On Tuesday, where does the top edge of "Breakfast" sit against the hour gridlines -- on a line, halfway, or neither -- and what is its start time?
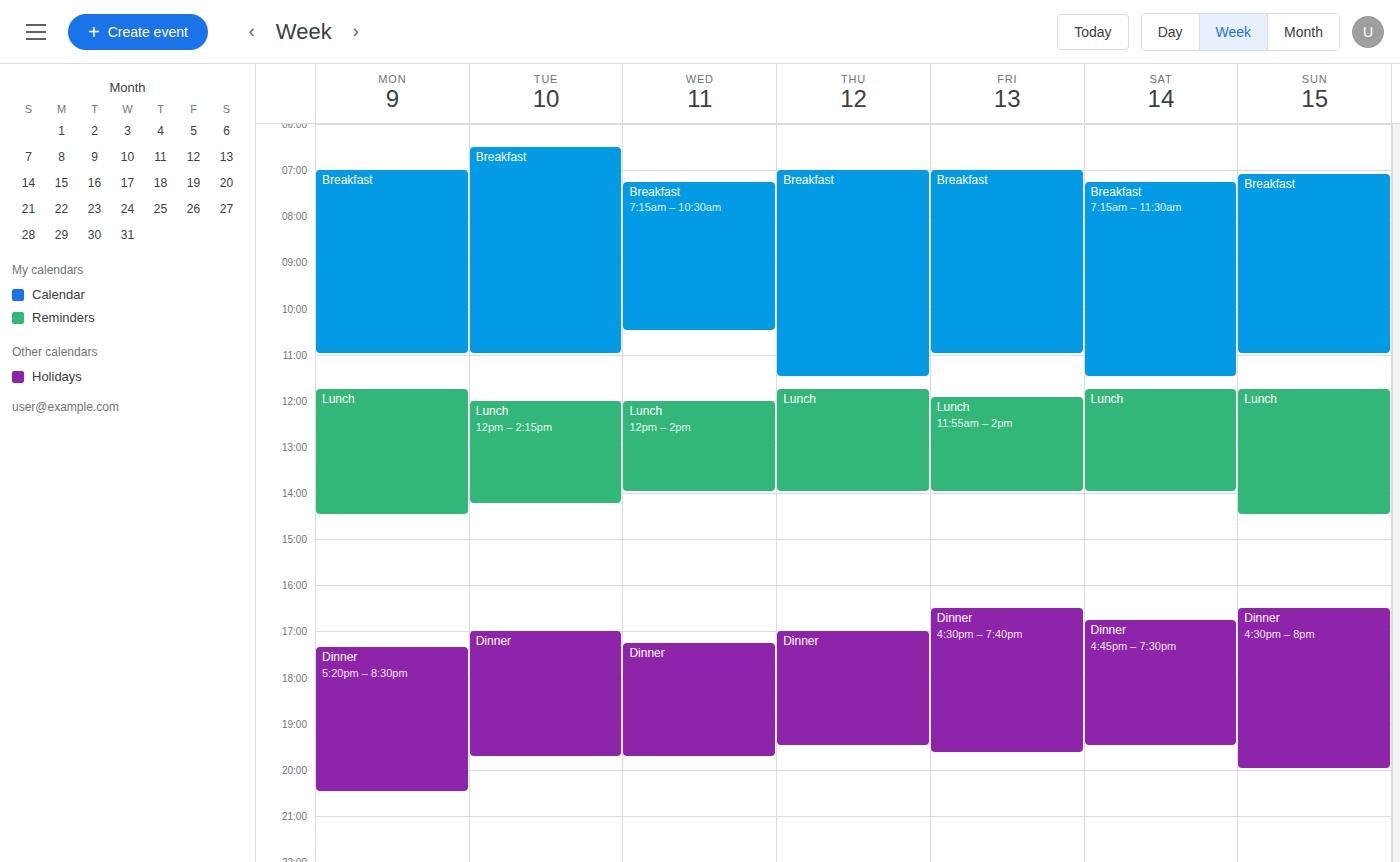
6:30 AM -- halfway between the 6 AM and 7 AM lines.